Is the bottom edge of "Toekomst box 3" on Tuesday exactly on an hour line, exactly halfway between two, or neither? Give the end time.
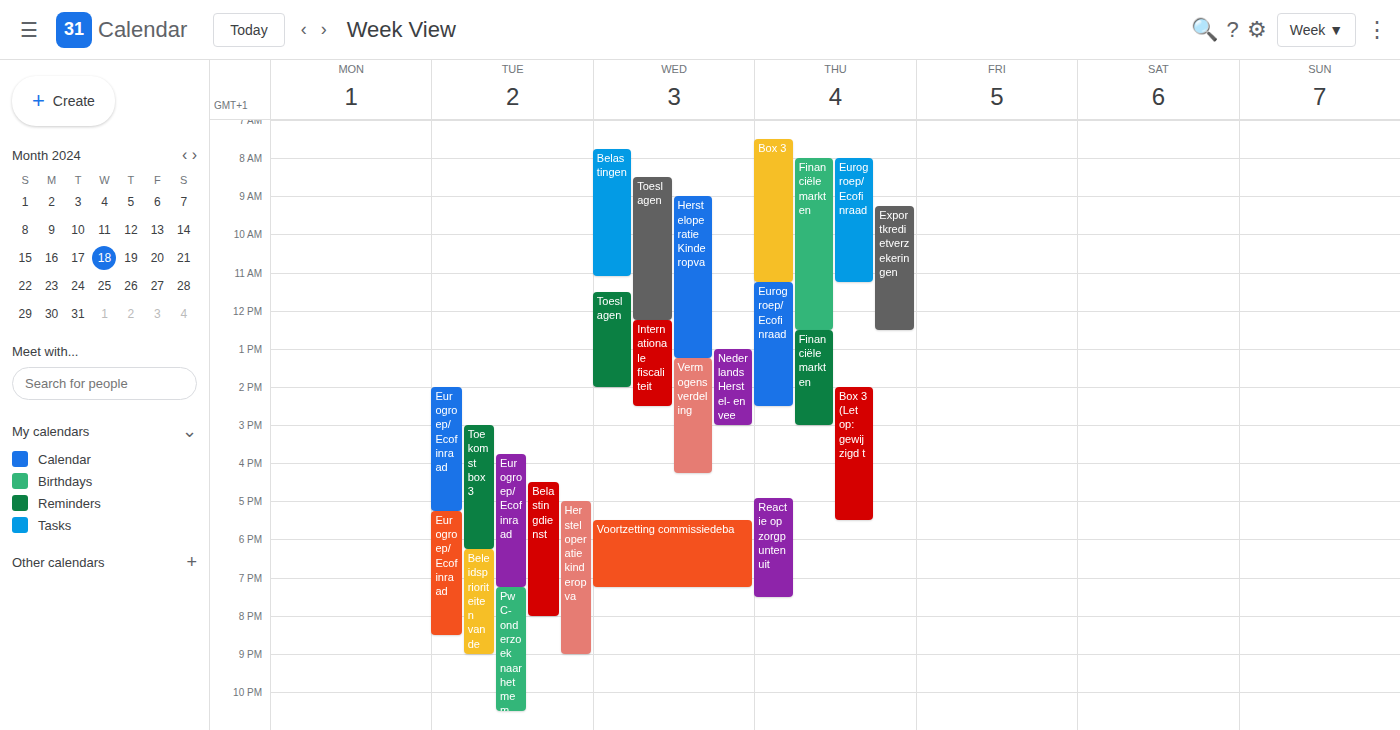
6:15 PM -- neither: a quarter of the way from the 6 PM line to the 7 PM line.